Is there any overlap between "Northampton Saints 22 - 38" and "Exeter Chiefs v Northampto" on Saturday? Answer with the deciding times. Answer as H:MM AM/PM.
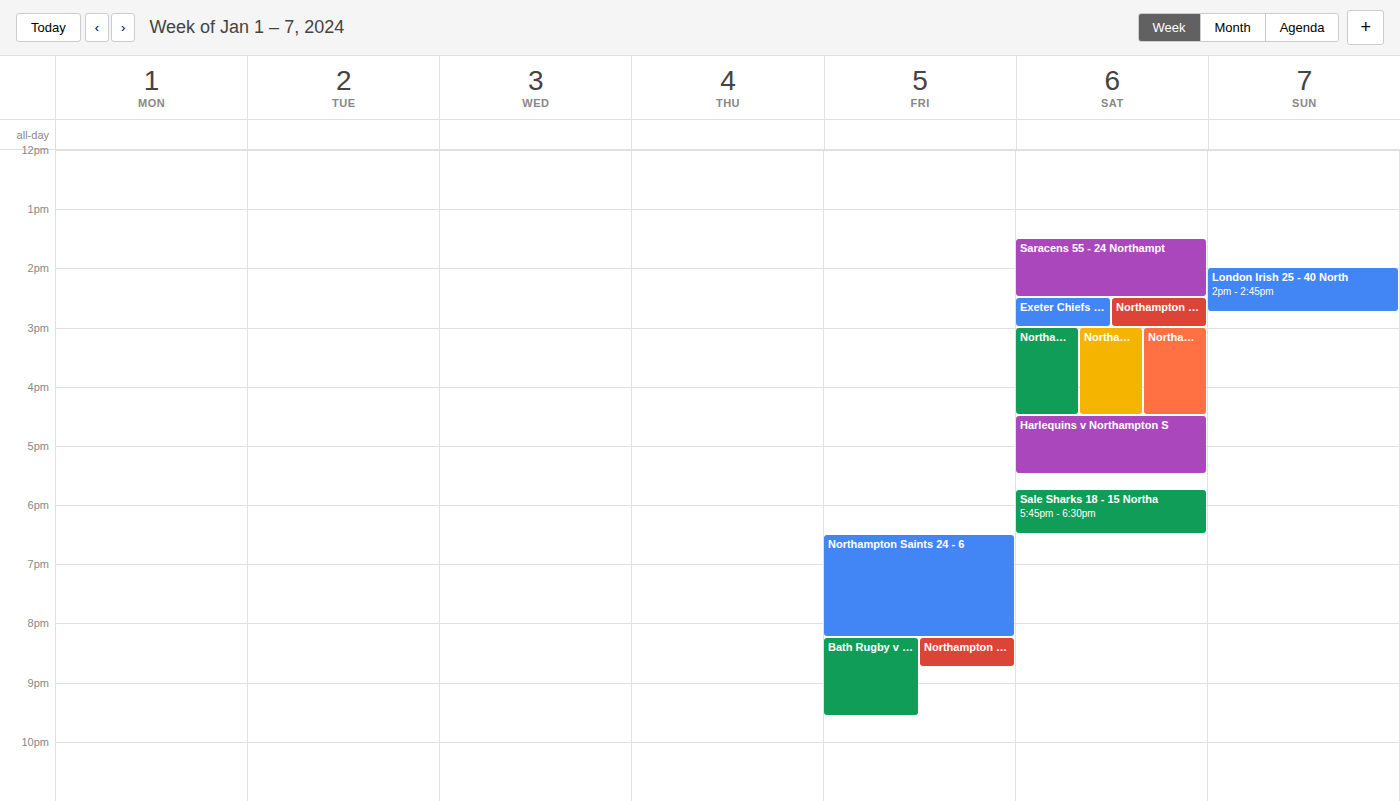
"Exeter Chiefs v Northampto" runs 2:30 PM to 3:00 PM, inside "Northampton Saints 22 - 38" -- they overlap.